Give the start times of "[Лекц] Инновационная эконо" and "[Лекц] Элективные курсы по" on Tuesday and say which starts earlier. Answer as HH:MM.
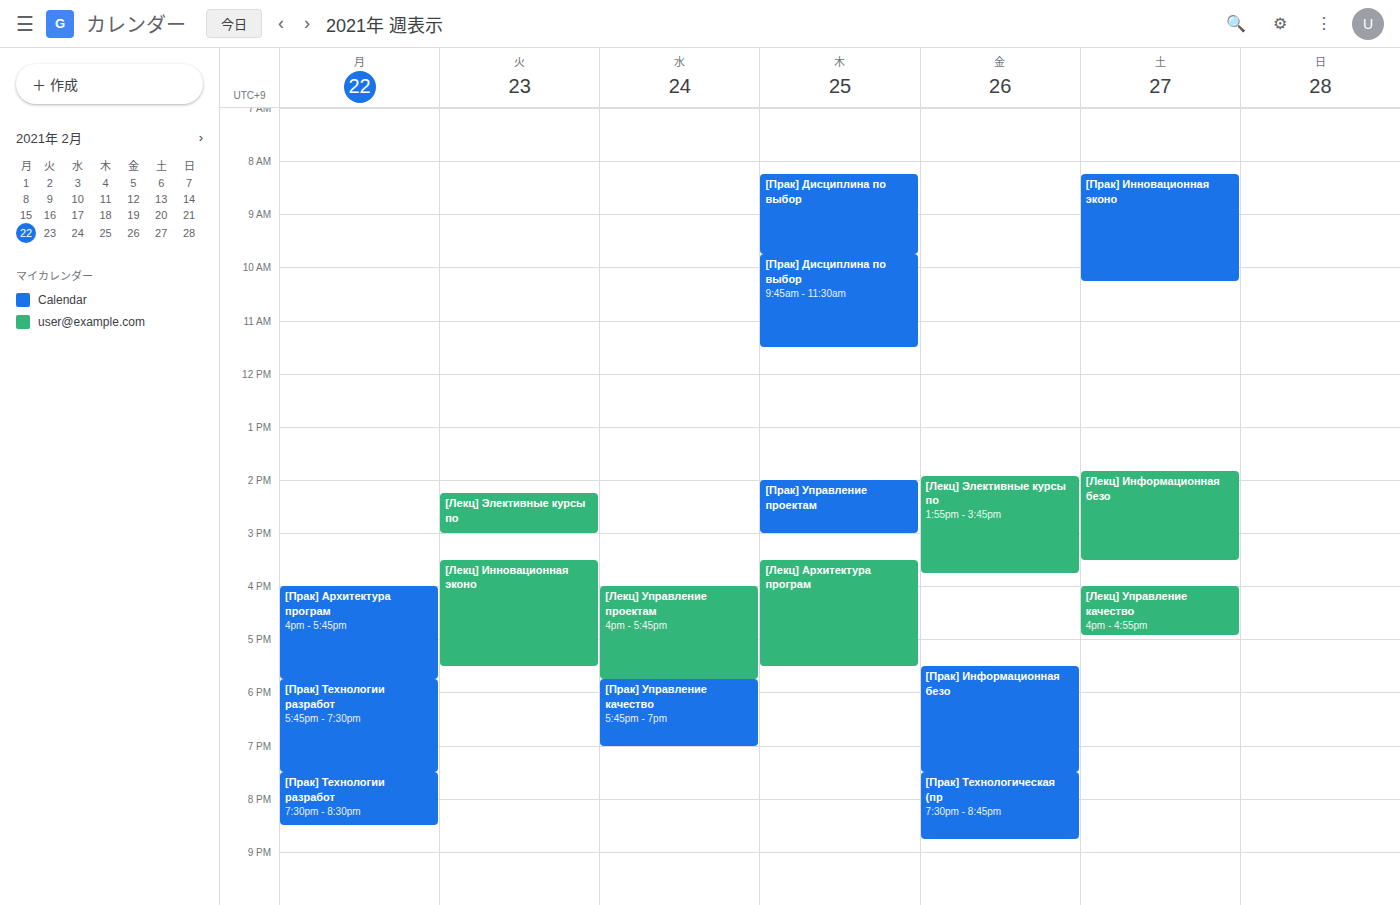
"[Лекц] Элективные курсы по" 14:15; "[Лекц] Инновационная эконо" 15:30.